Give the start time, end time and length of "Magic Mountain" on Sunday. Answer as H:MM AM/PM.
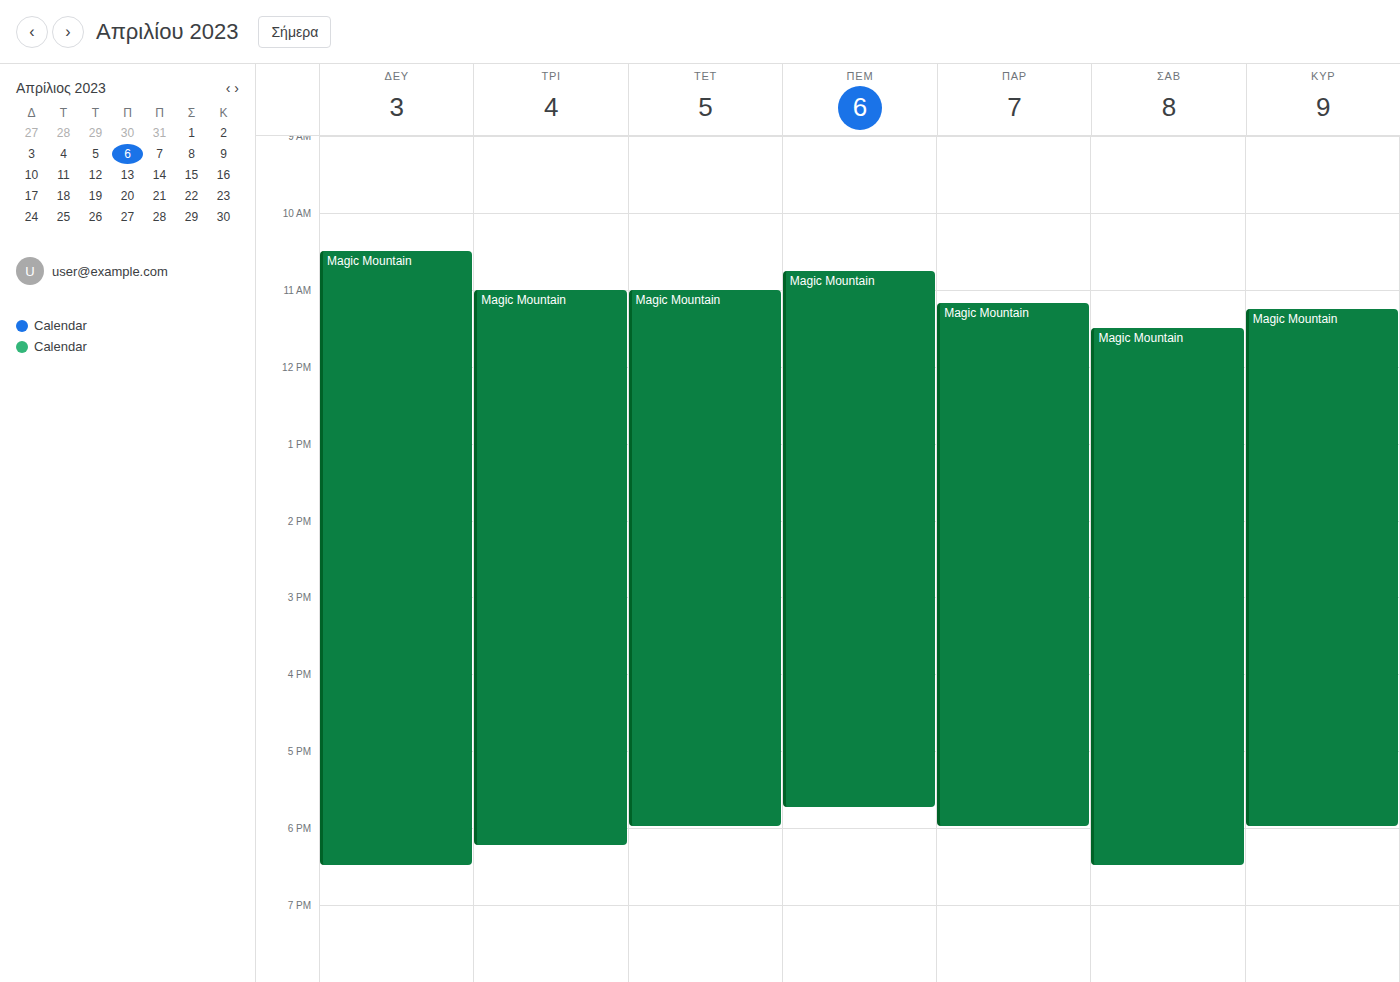
11:15 AM to 6:00 PM, 6 hours 45 minutes